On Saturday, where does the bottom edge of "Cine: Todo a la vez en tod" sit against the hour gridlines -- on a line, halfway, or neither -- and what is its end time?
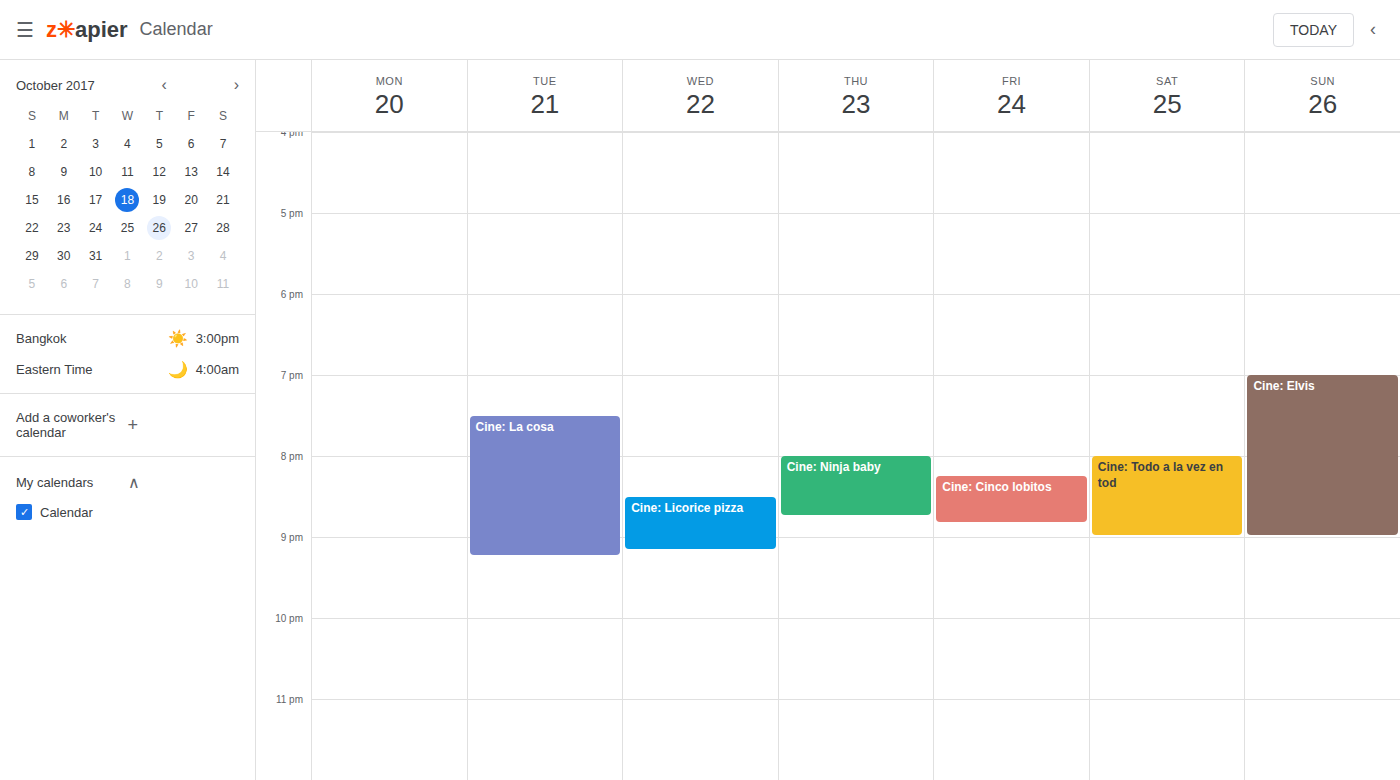
9:00 PM -- exactly on the 9 PM line.